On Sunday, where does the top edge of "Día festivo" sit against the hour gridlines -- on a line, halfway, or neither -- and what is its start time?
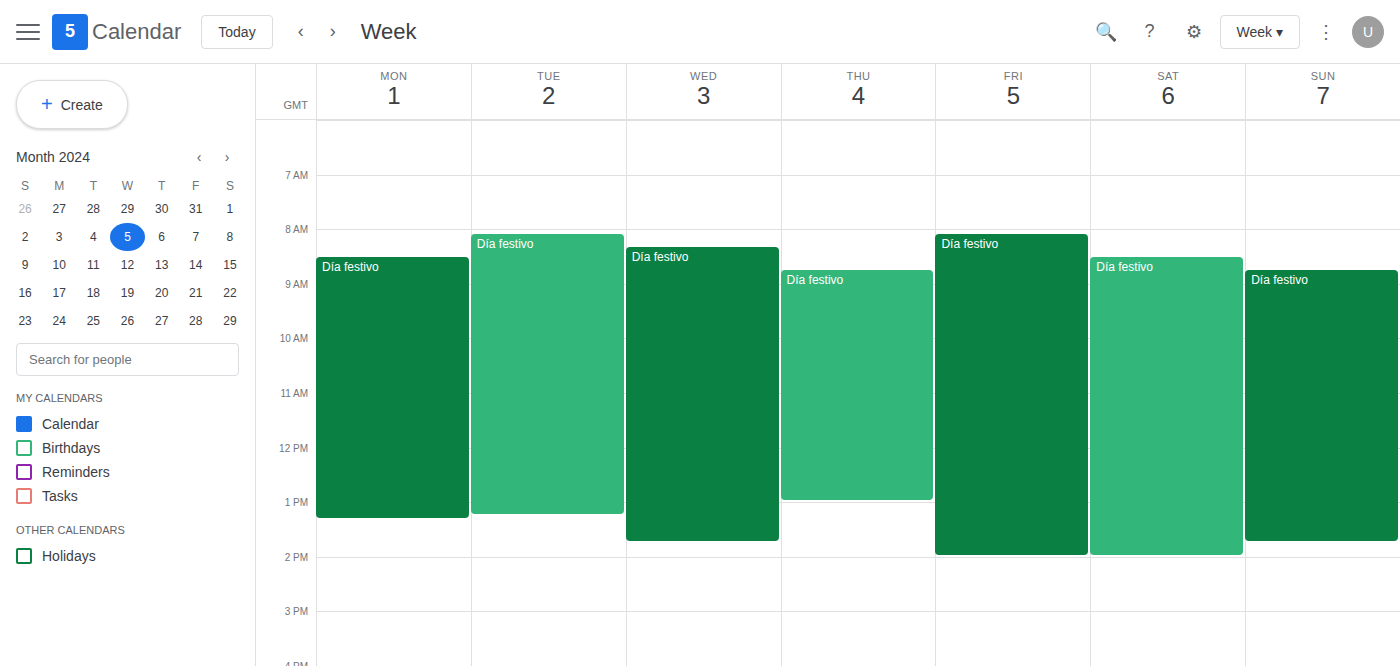
8:45 AM -- neither: three quarters of the way from the 8 AM line to the 9 AM line.